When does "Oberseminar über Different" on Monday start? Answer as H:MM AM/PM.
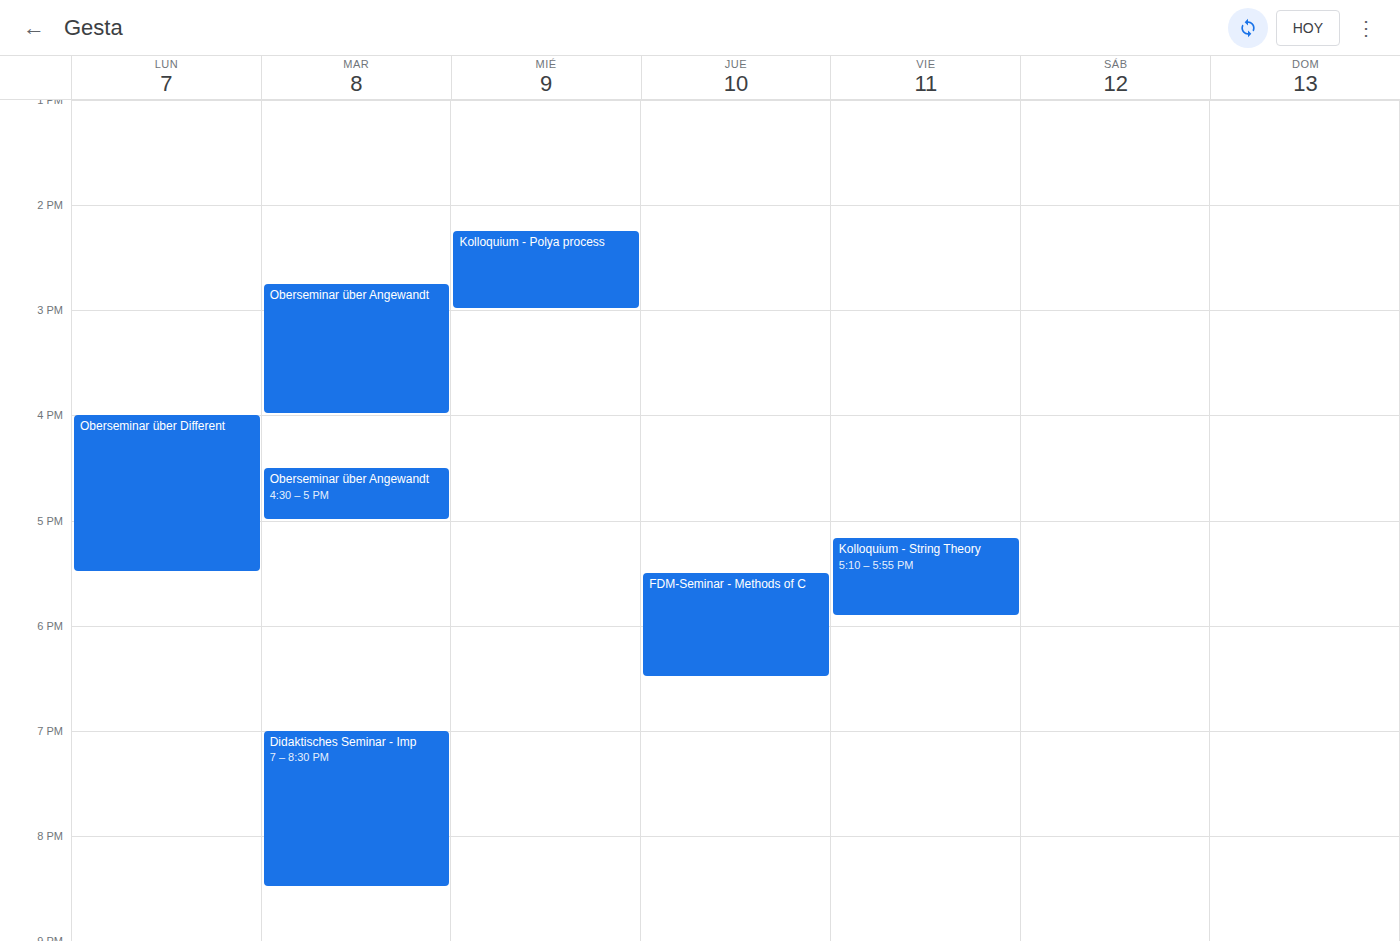
4:00 PM